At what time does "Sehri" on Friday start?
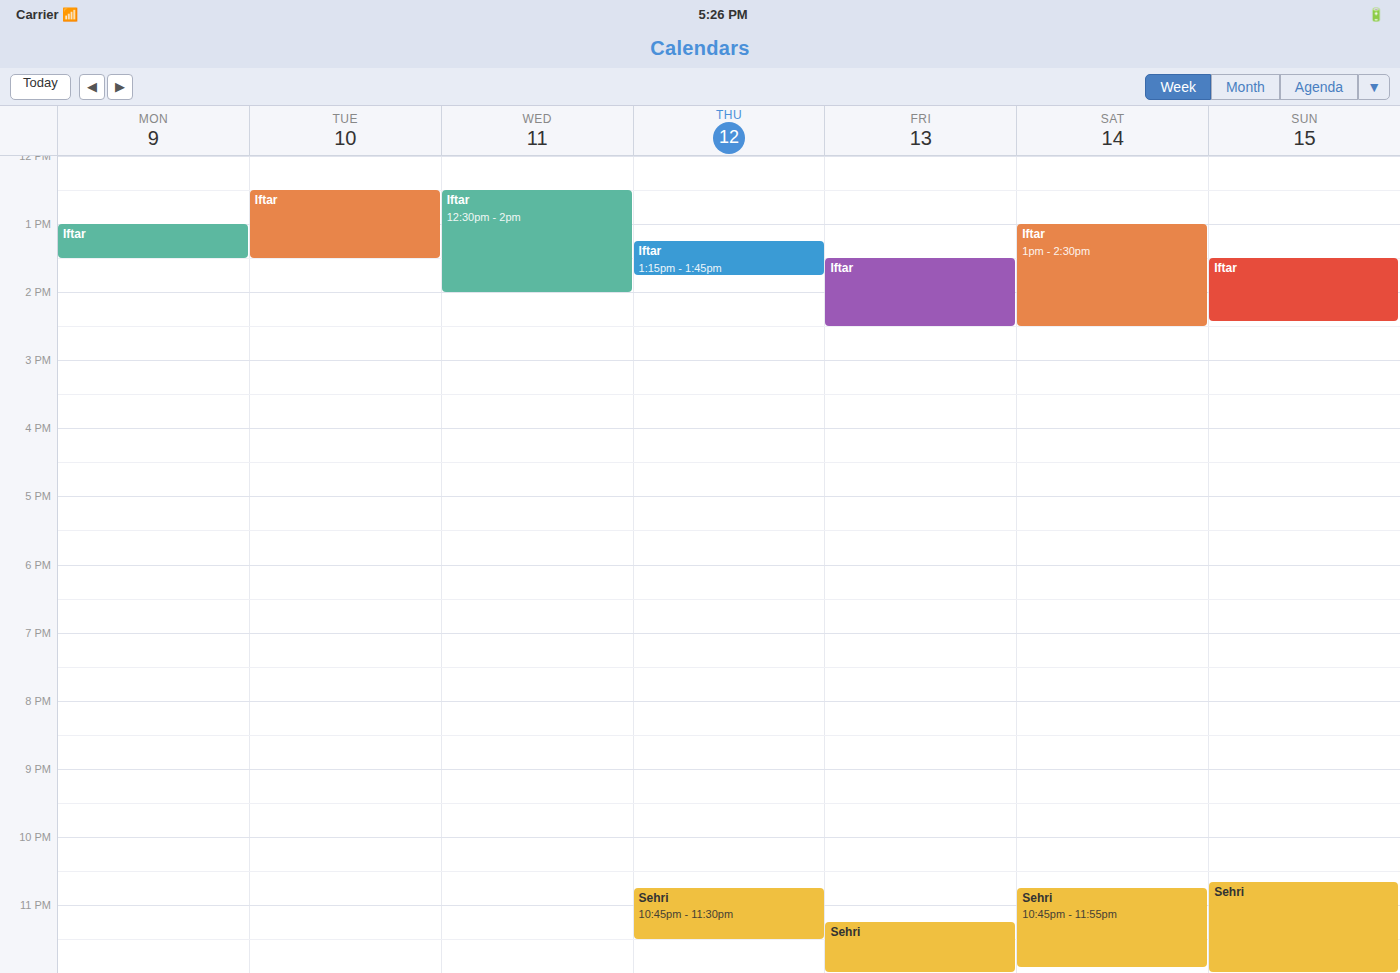
11:15 PM